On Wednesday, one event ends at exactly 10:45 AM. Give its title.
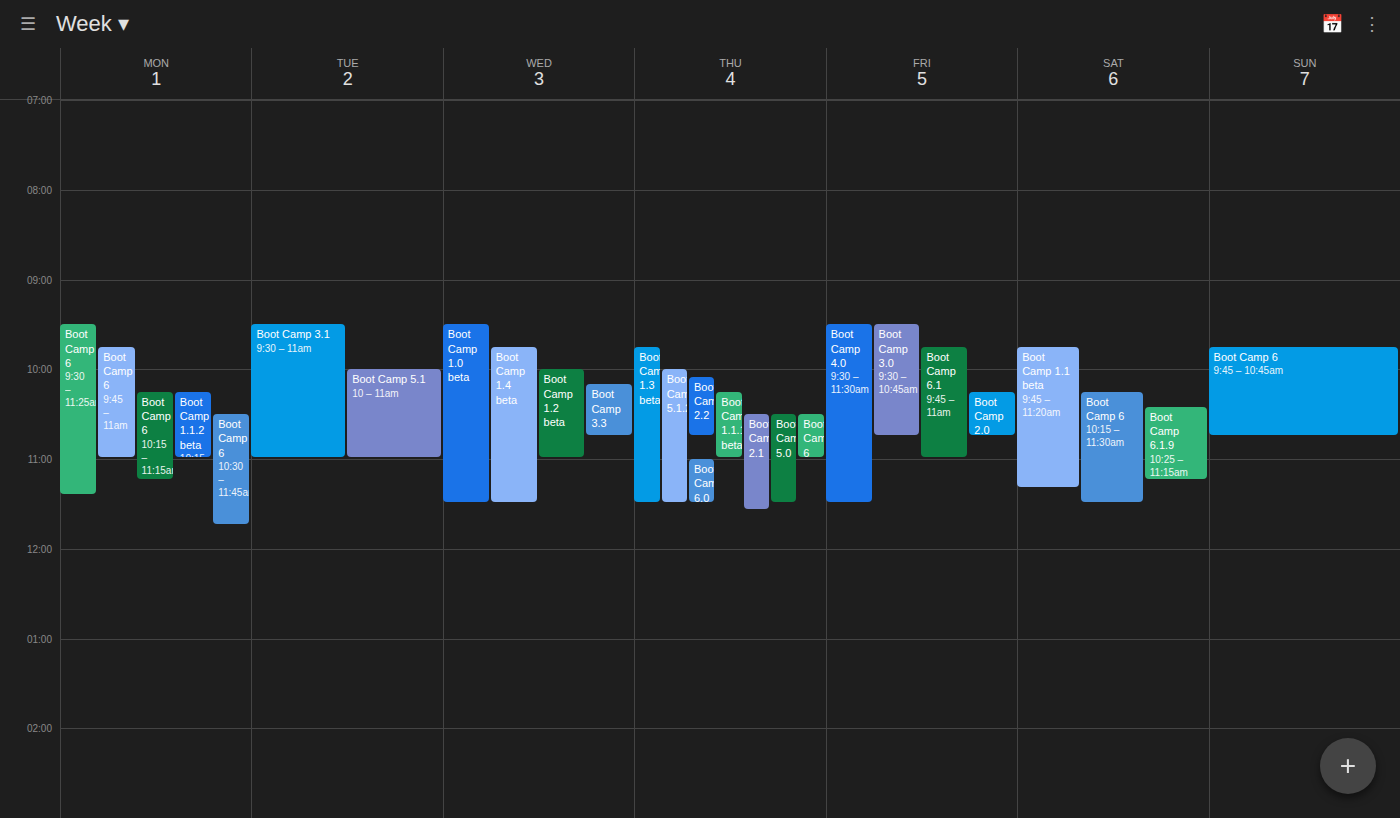
"Boot Camp 3.3"